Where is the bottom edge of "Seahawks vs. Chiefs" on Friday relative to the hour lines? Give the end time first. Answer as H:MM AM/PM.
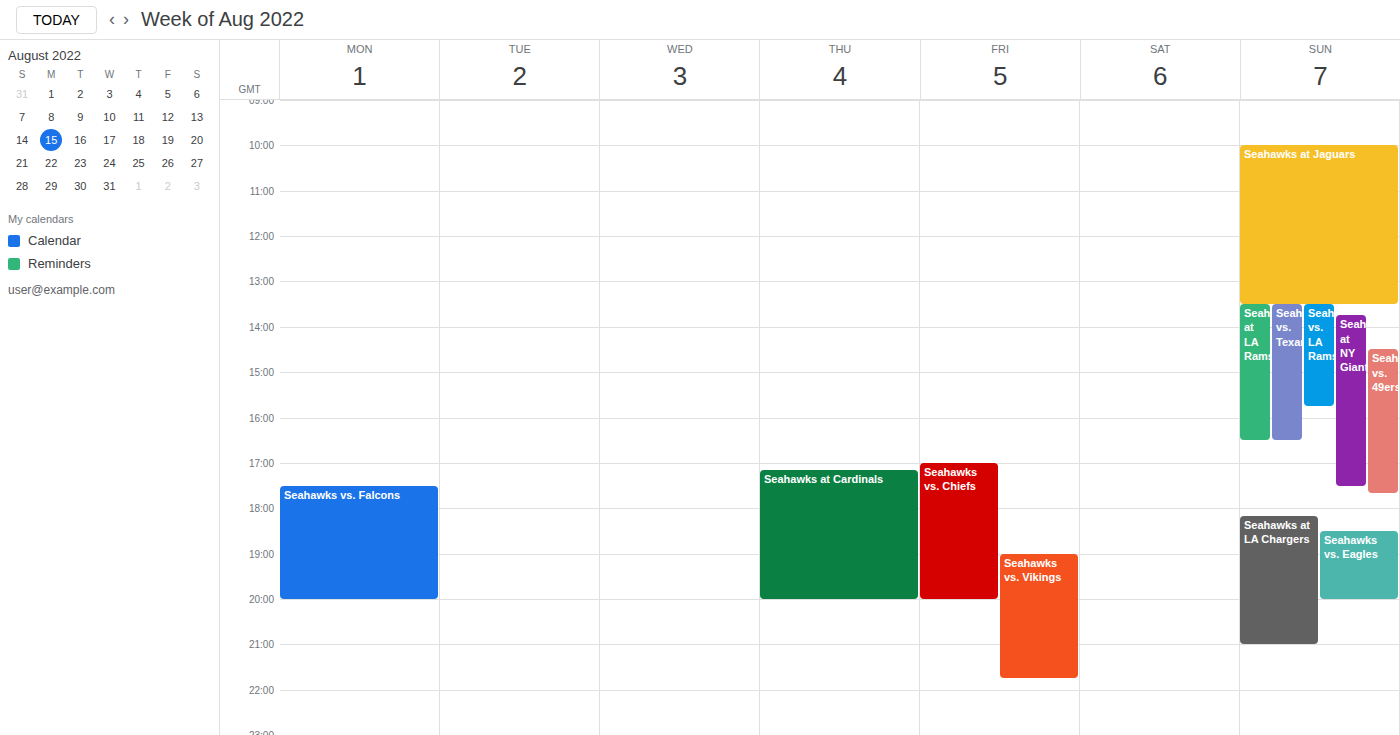
8:00 PM -- exactly on the 8 PM line.